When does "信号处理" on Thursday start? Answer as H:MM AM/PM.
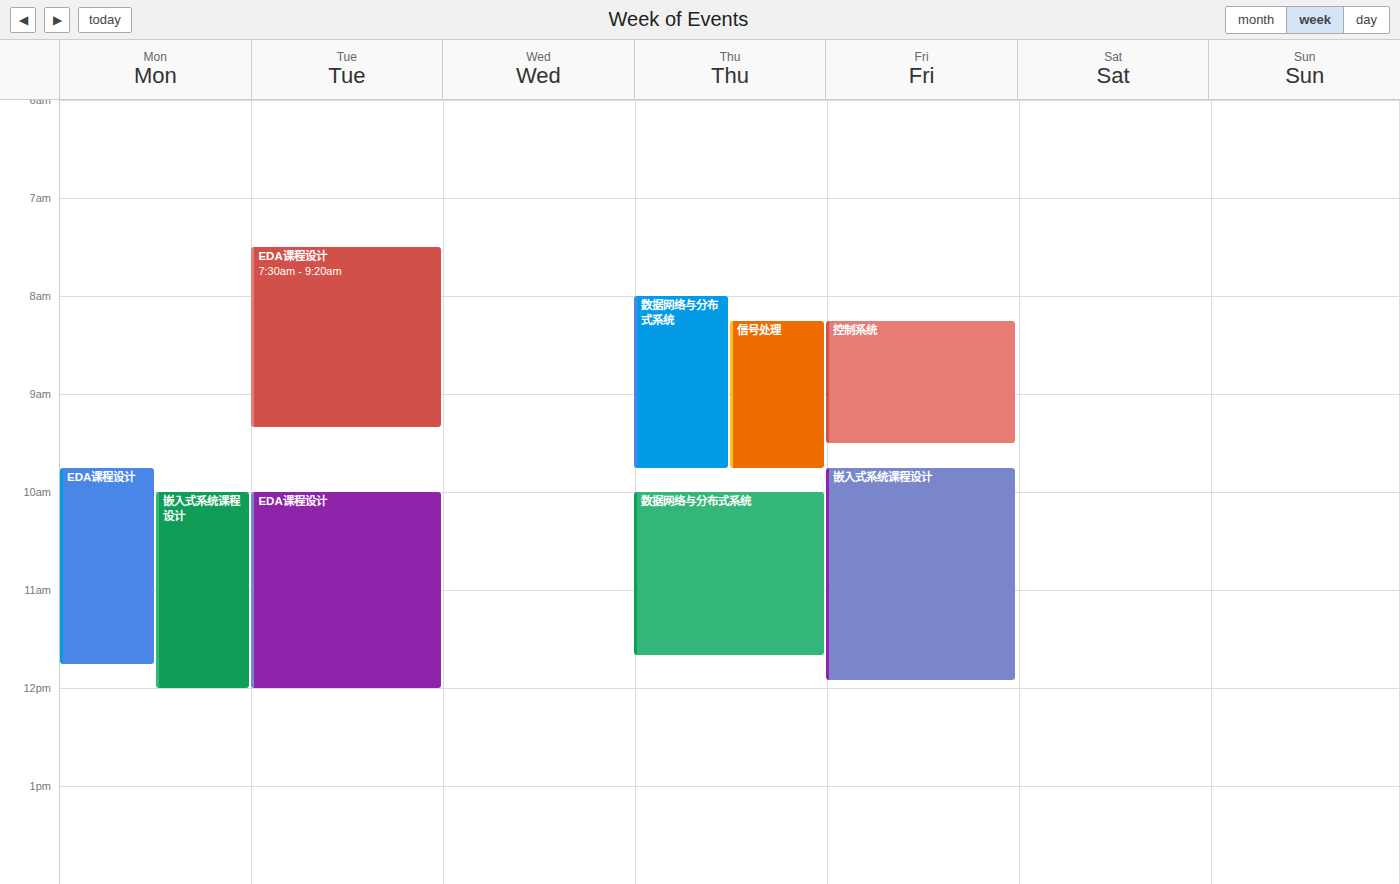
8:15 AM